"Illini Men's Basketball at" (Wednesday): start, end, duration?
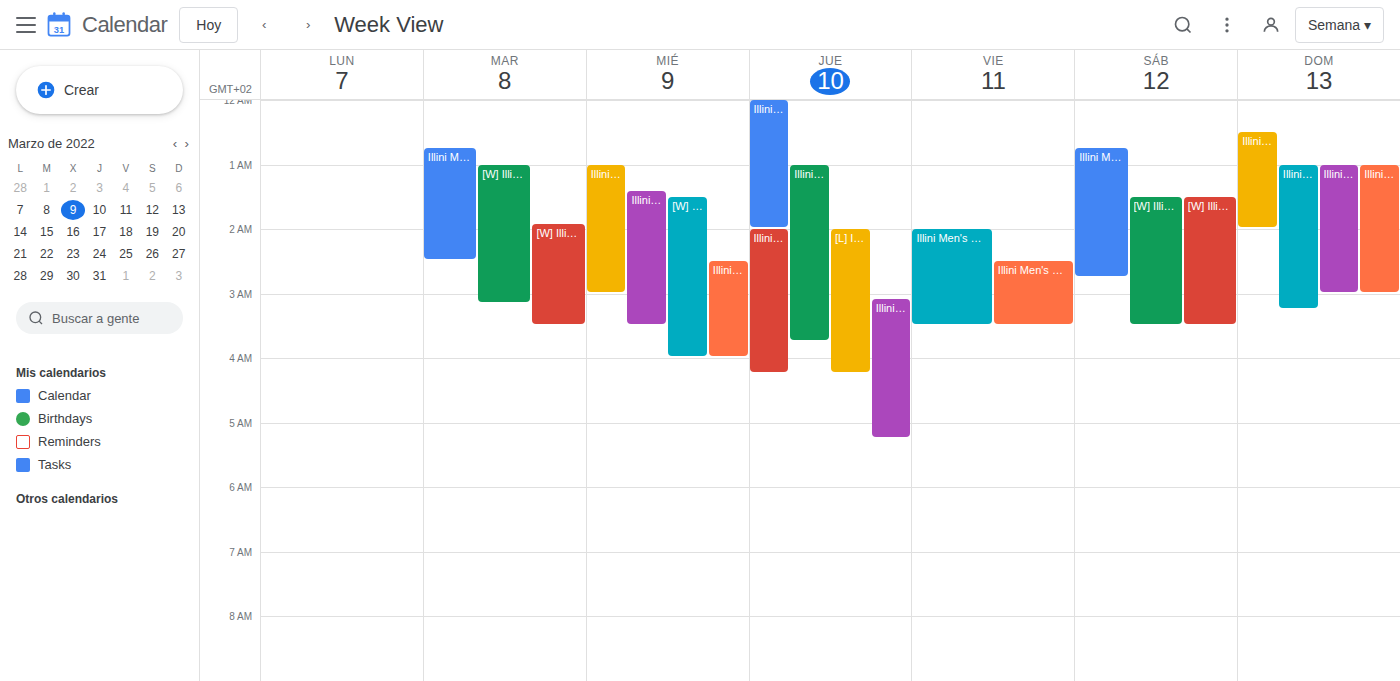
1:00 AM to 3:00 AM, 2 hours